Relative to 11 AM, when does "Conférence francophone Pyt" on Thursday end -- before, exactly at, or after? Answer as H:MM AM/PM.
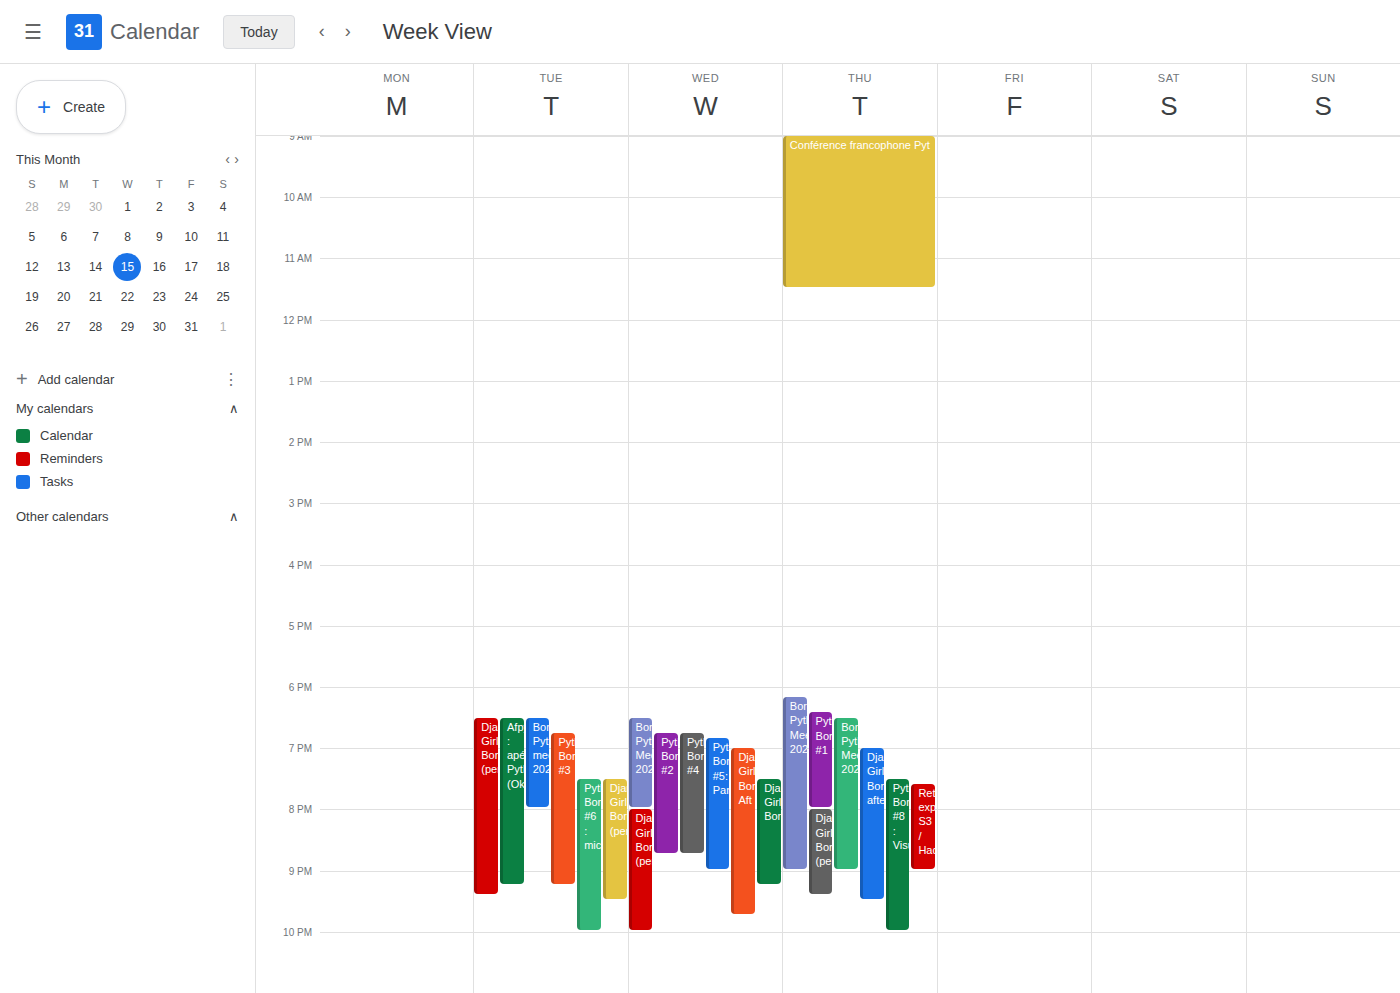
11:30 AM -- after 11 AM, 30 minutes below the 11 AM line.